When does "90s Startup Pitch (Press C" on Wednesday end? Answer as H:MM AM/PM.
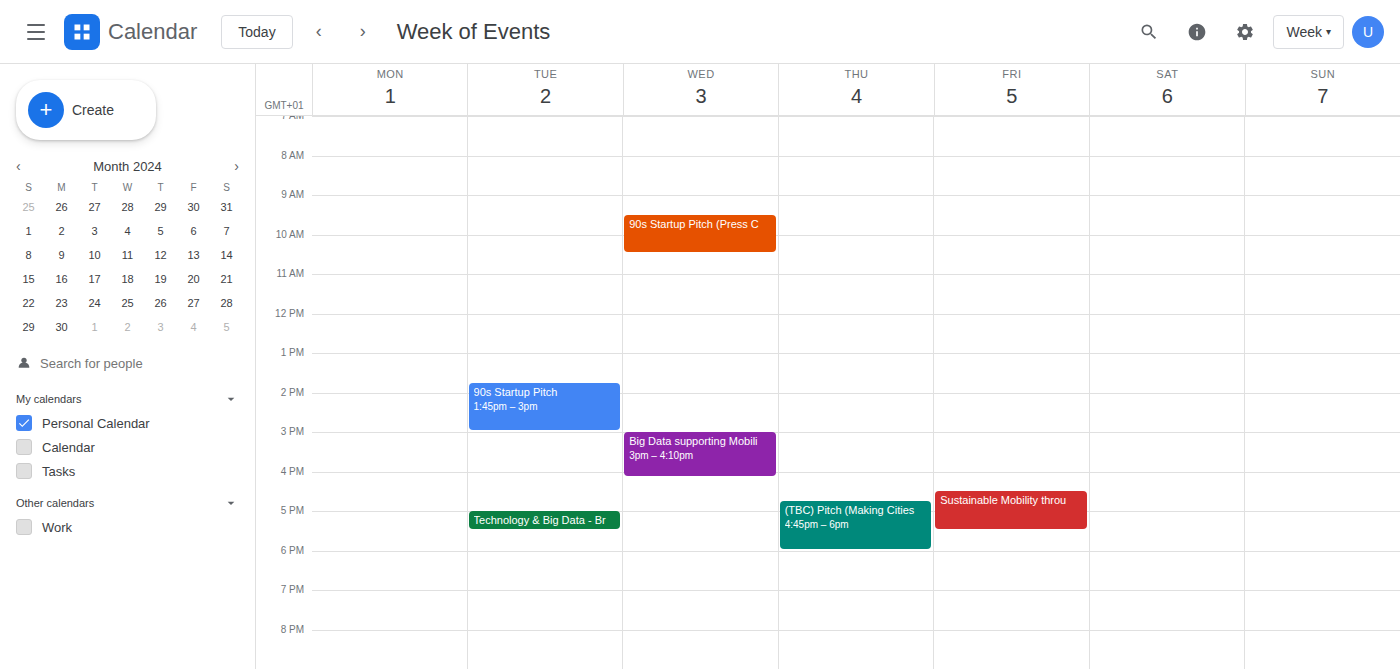
10:30 AM